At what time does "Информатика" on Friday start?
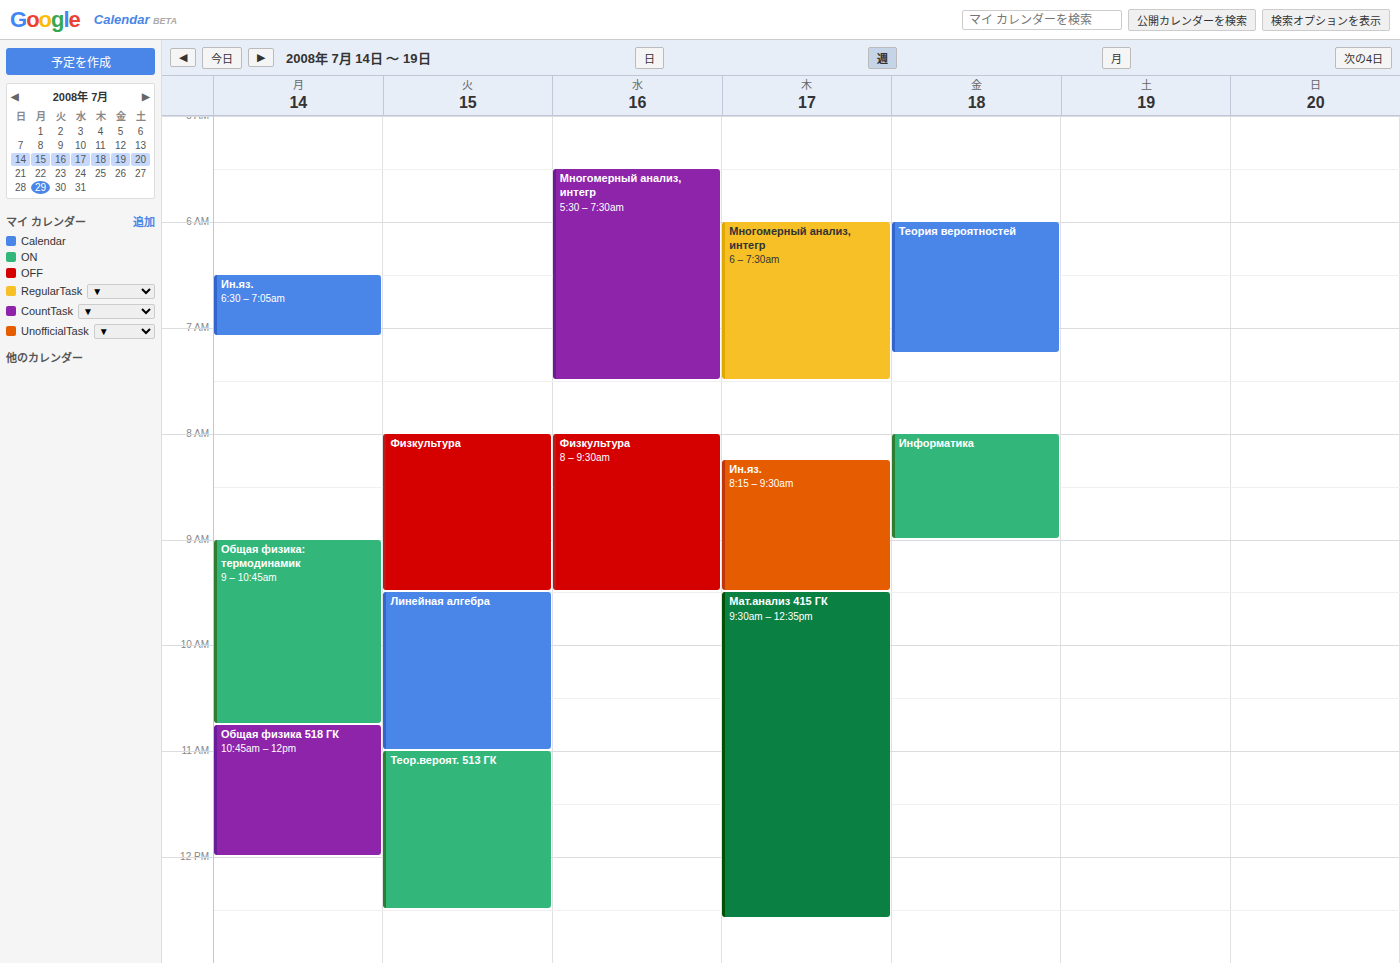
8:00 AM